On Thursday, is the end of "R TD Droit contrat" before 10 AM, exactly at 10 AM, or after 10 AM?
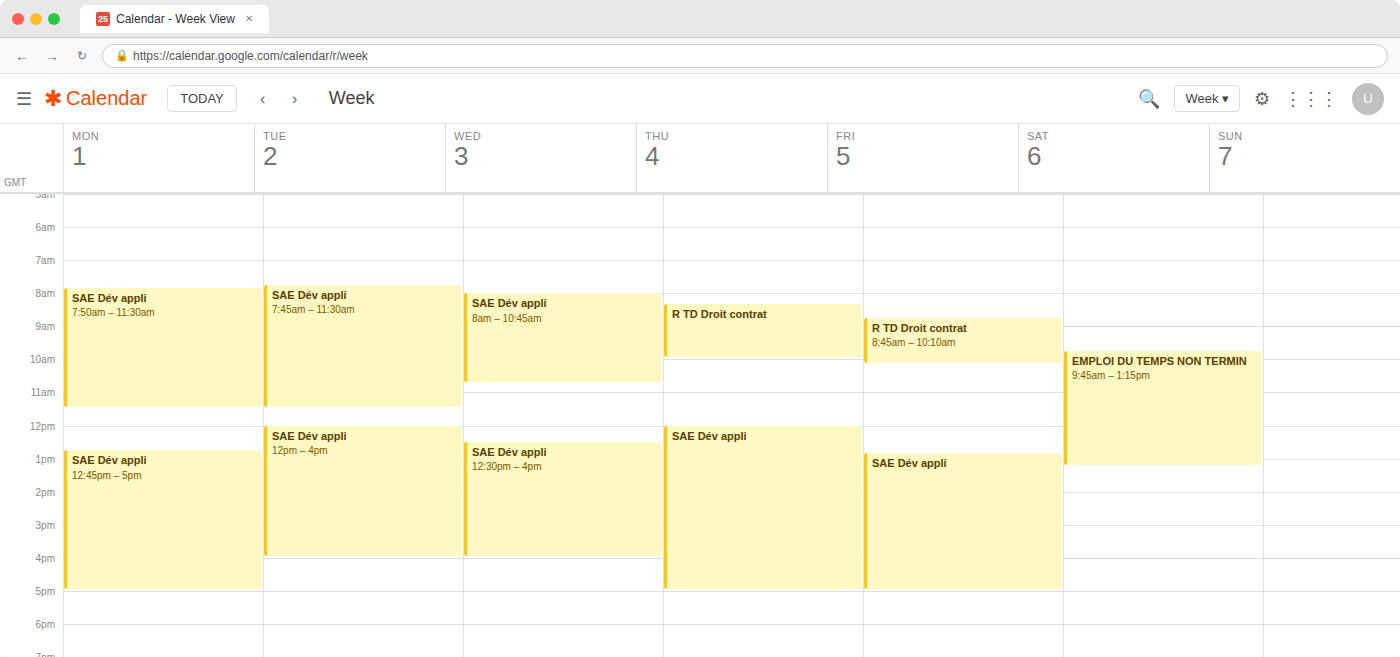
10:00 AM -- exactly at 10 AM, on the 10 AM line.